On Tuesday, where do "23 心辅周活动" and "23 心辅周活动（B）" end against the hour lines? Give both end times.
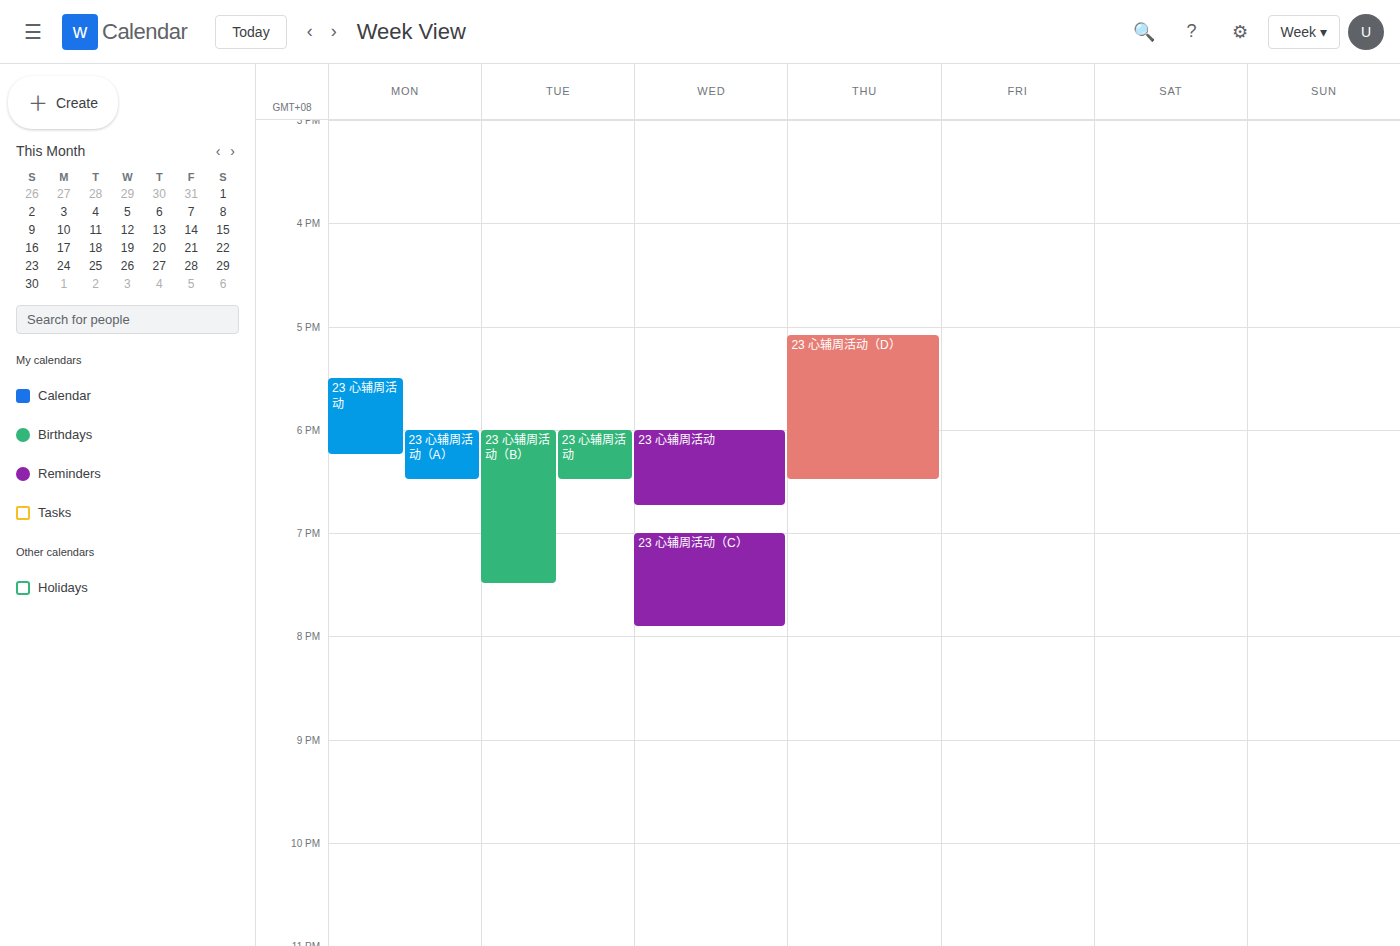
"23 心辅周活动": 6:30 PM, halfway between the 6 PM and 7 PM lines. "23 心辅周活动（B）": 7:30 PM, halfway between the 7 PM and 8 PM lines.